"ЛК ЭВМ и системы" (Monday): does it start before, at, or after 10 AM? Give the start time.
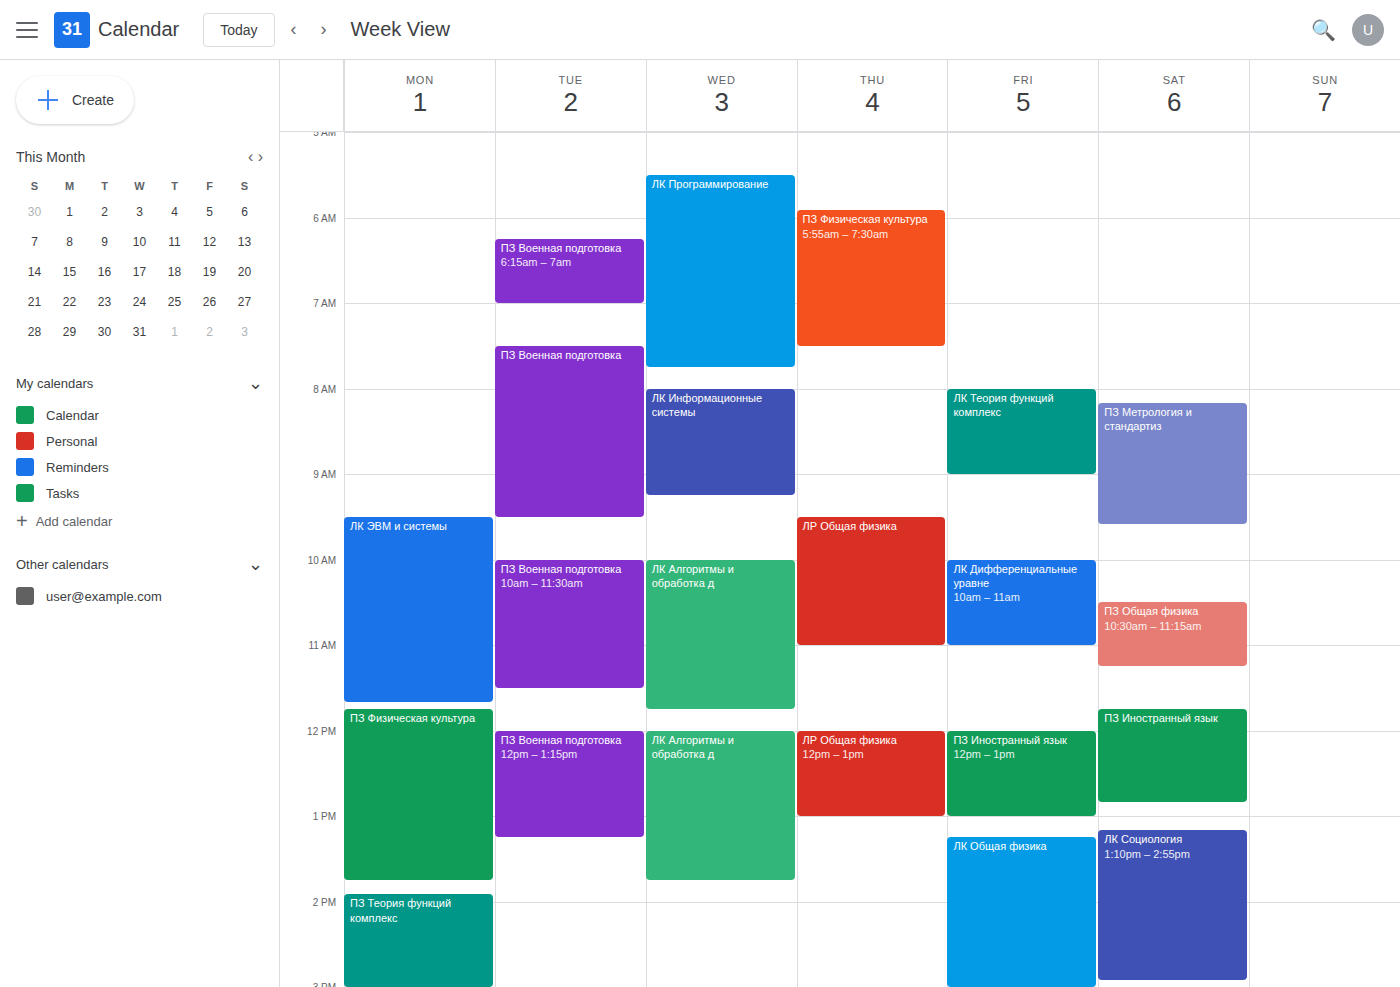
9:30 AM -- before 10 AM, 30 minutes above the 10 AM line.